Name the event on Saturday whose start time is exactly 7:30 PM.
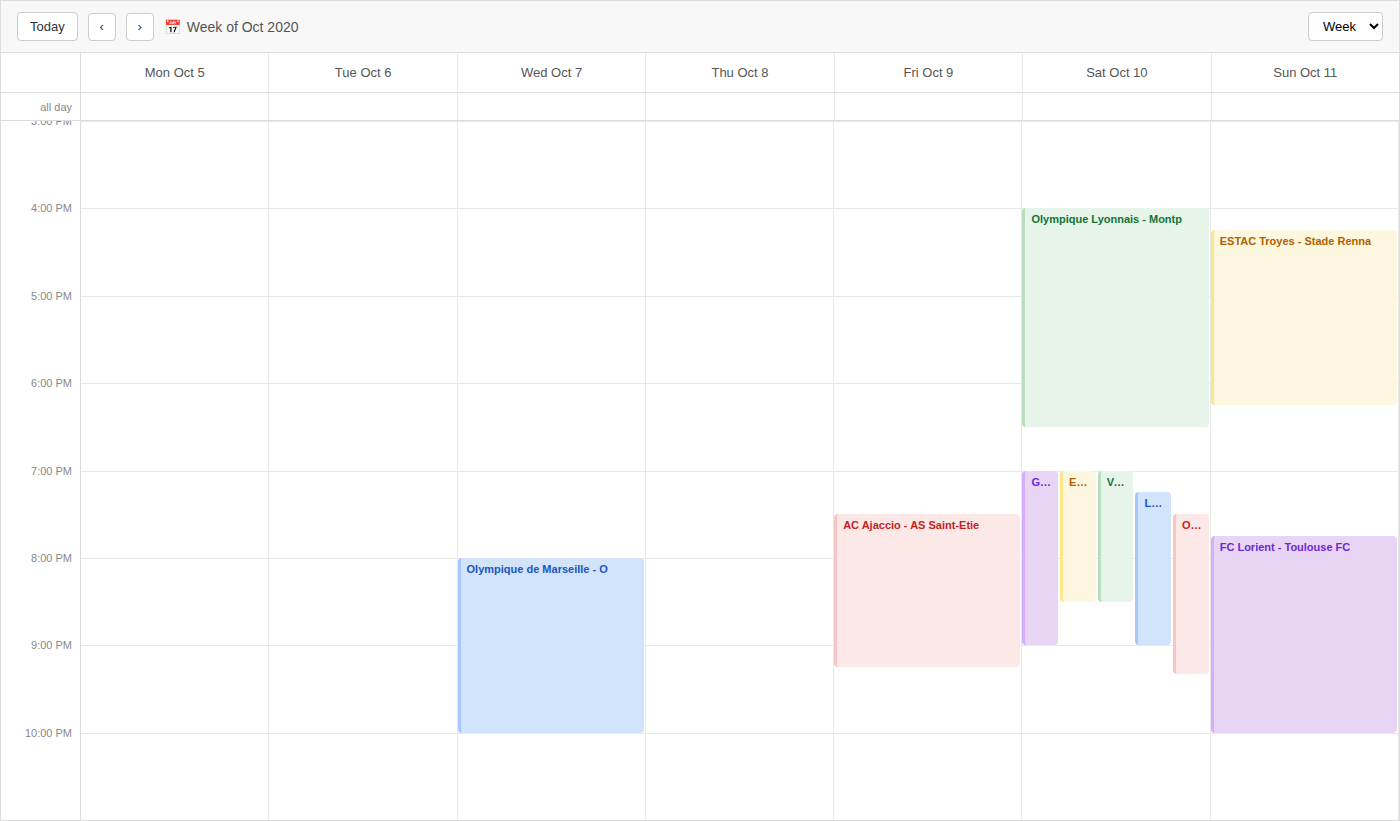
"OGC Nice - Paris Saint-Ger"